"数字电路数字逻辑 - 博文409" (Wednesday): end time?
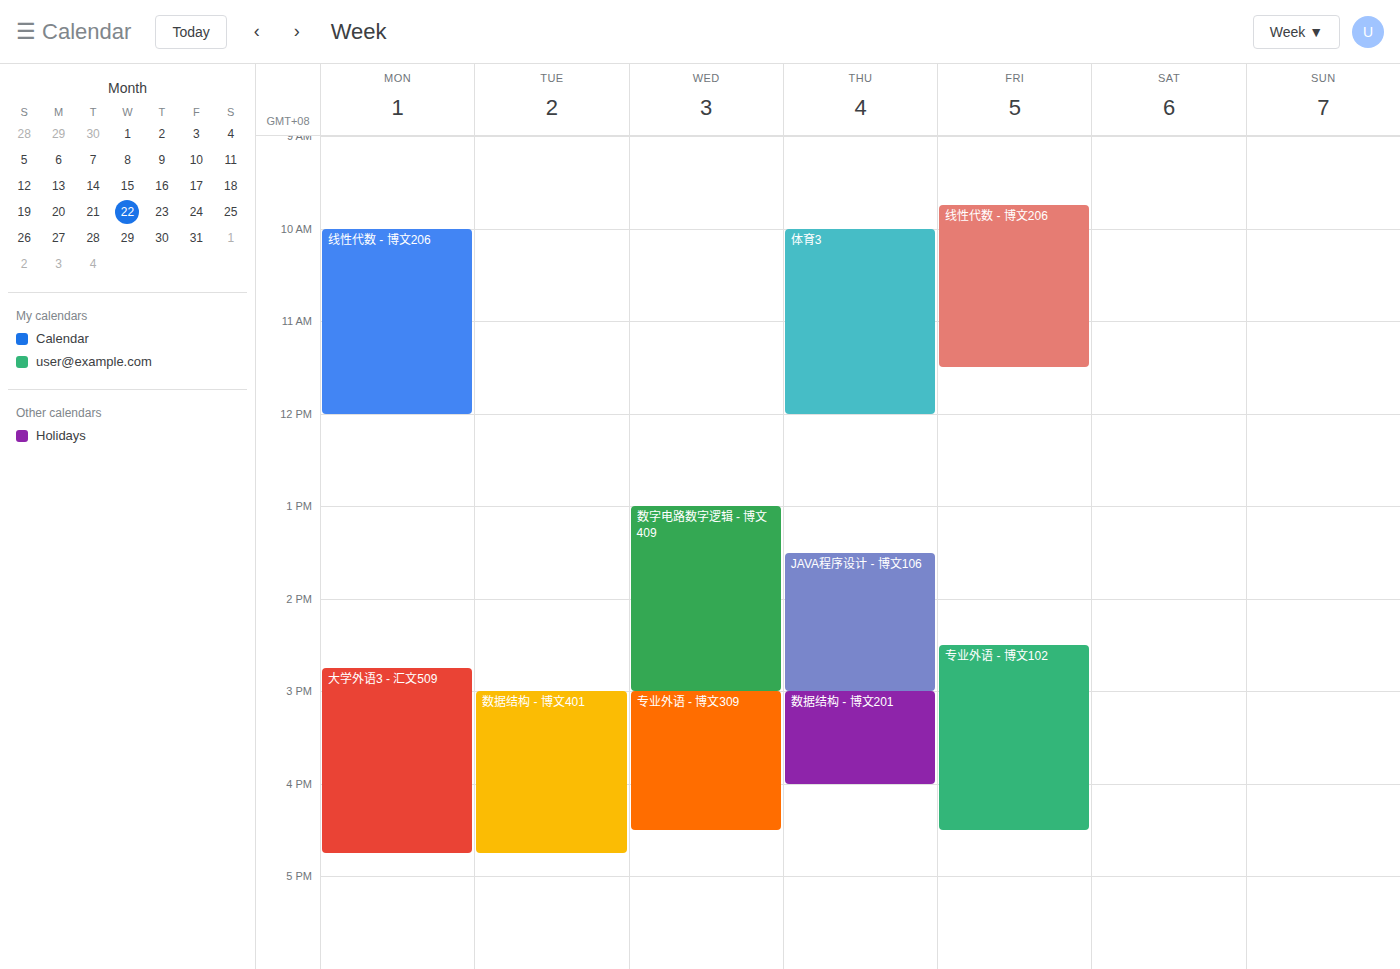
3:00 PM